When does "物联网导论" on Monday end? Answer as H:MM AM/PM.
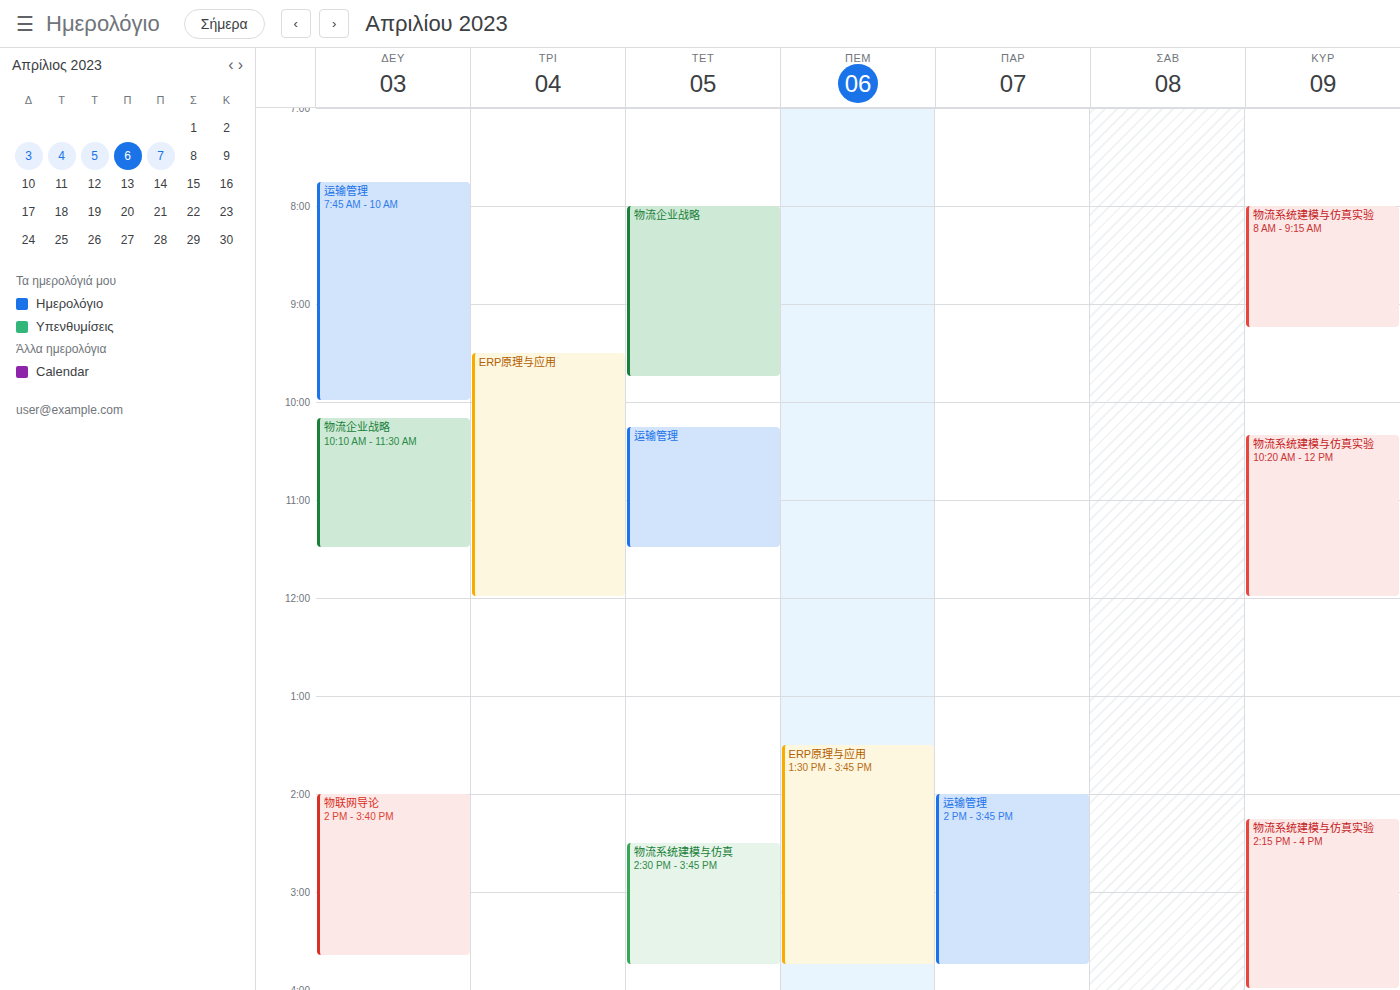
3:40 PM